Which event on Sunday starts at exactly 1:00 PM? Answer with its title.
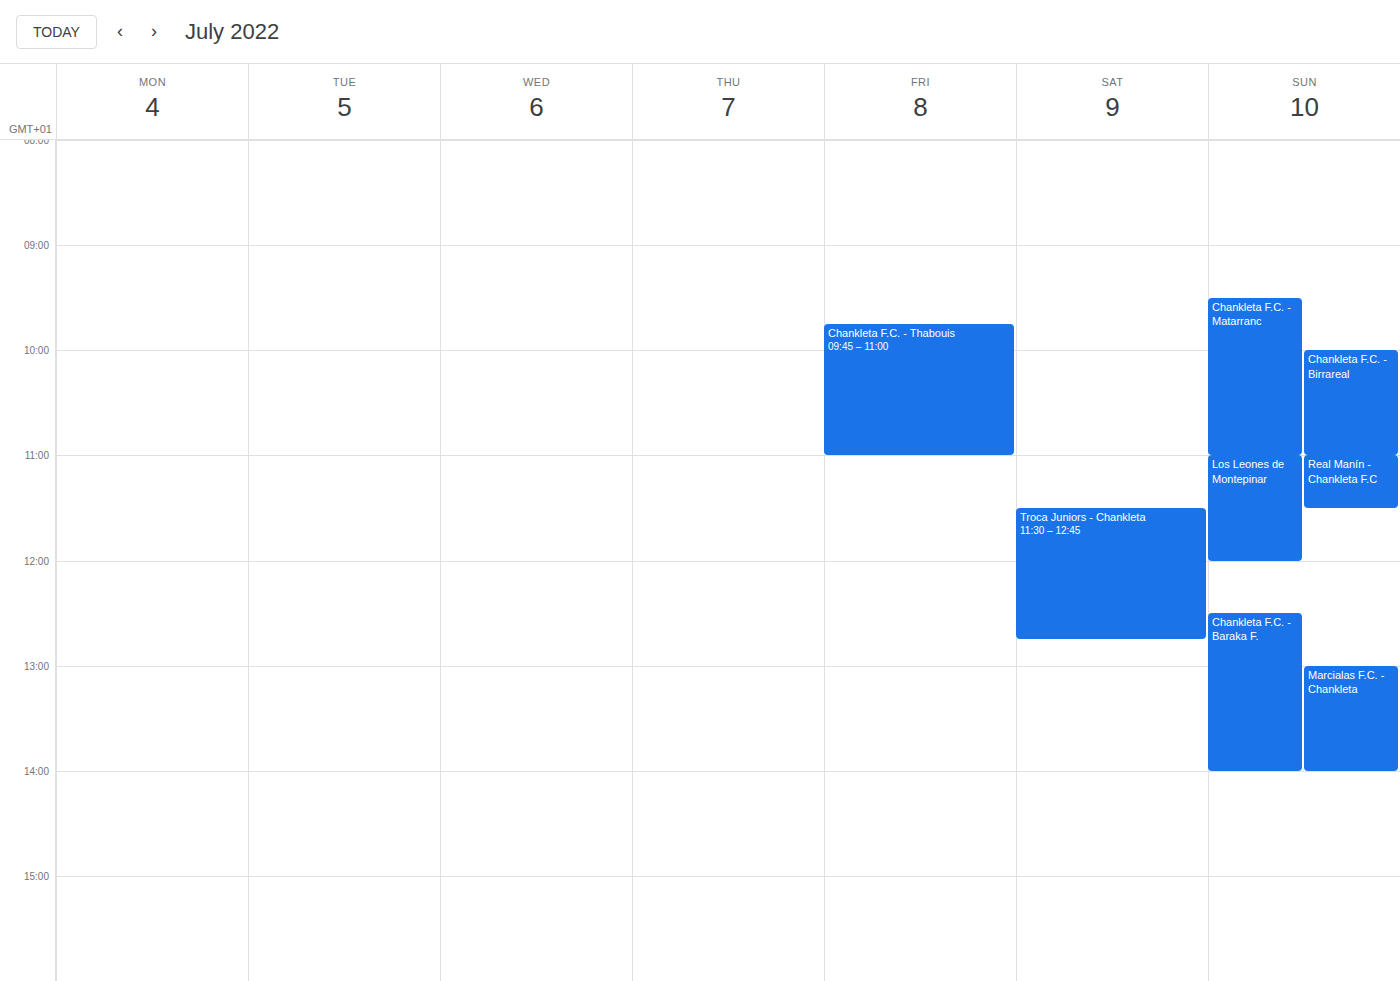
"Marcialas F.C. - Chankleta"